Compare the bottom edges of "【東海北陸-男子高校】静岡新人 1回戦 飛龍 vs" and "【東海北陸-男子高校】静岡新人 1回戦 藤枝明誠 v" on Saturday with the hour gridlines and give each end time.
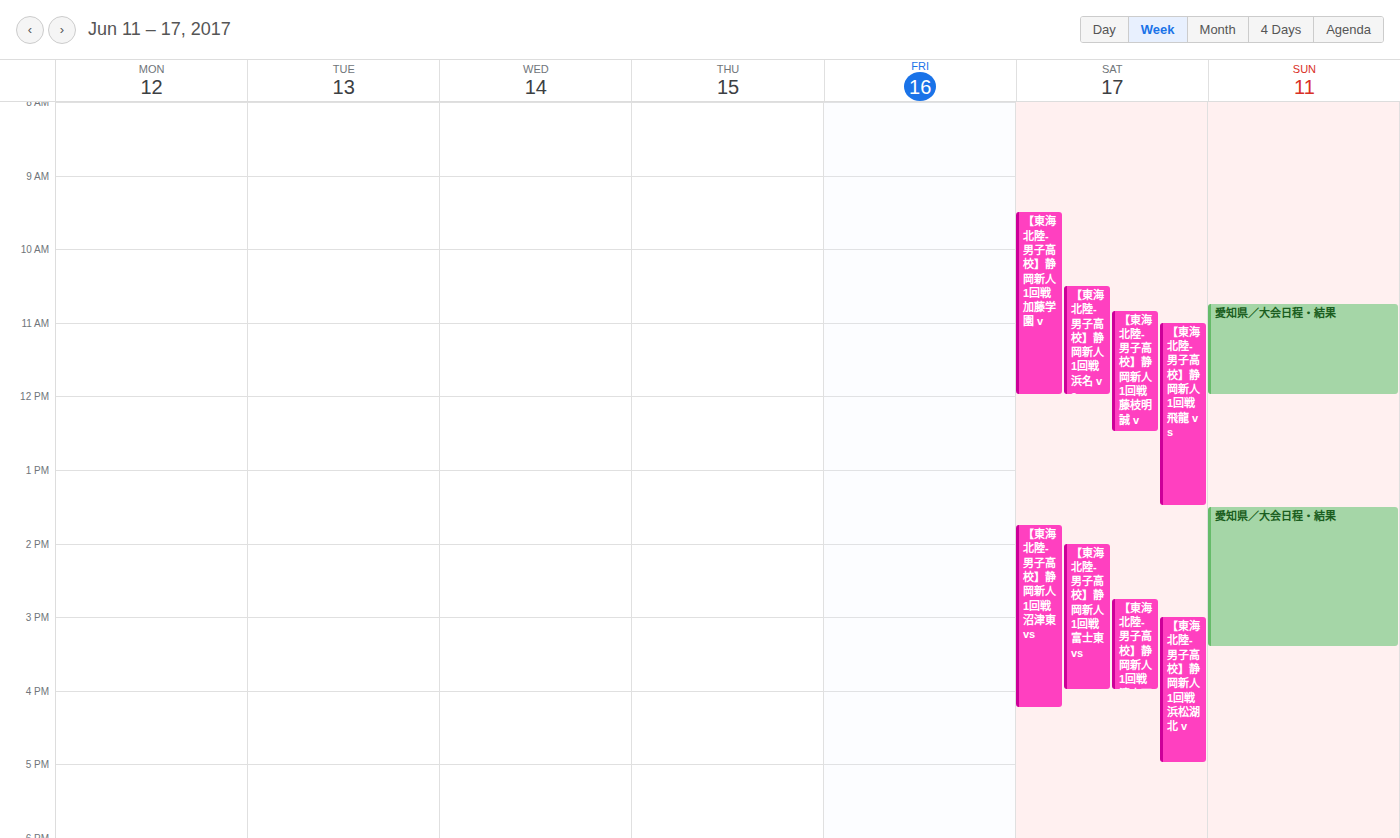
"【東海北陸-男子高校】静岡新人 1回戦 飛龍 vs": 1:30 PM, halfway between the 1 PM and 2 PM lines. "【東海北陸-男子高校】静岡新人 1回戦 藤枝明誠 v": 12:30 PM, halfway between the 12 PM and 1 PM lines.